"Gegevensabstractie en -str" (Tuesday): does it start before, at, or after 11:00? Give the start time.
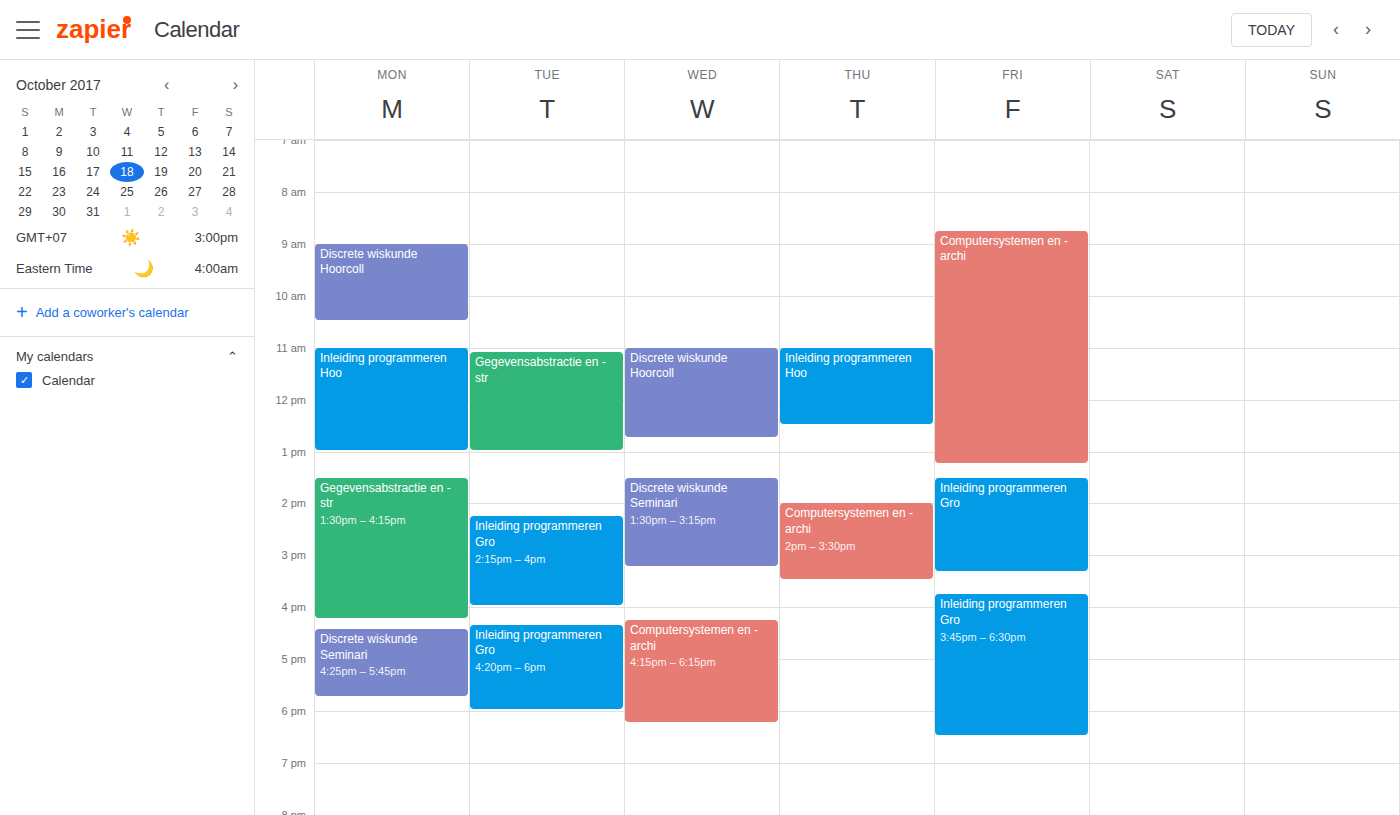
11:05 -- after 11:00, 5 minutes below the 11:00 line.